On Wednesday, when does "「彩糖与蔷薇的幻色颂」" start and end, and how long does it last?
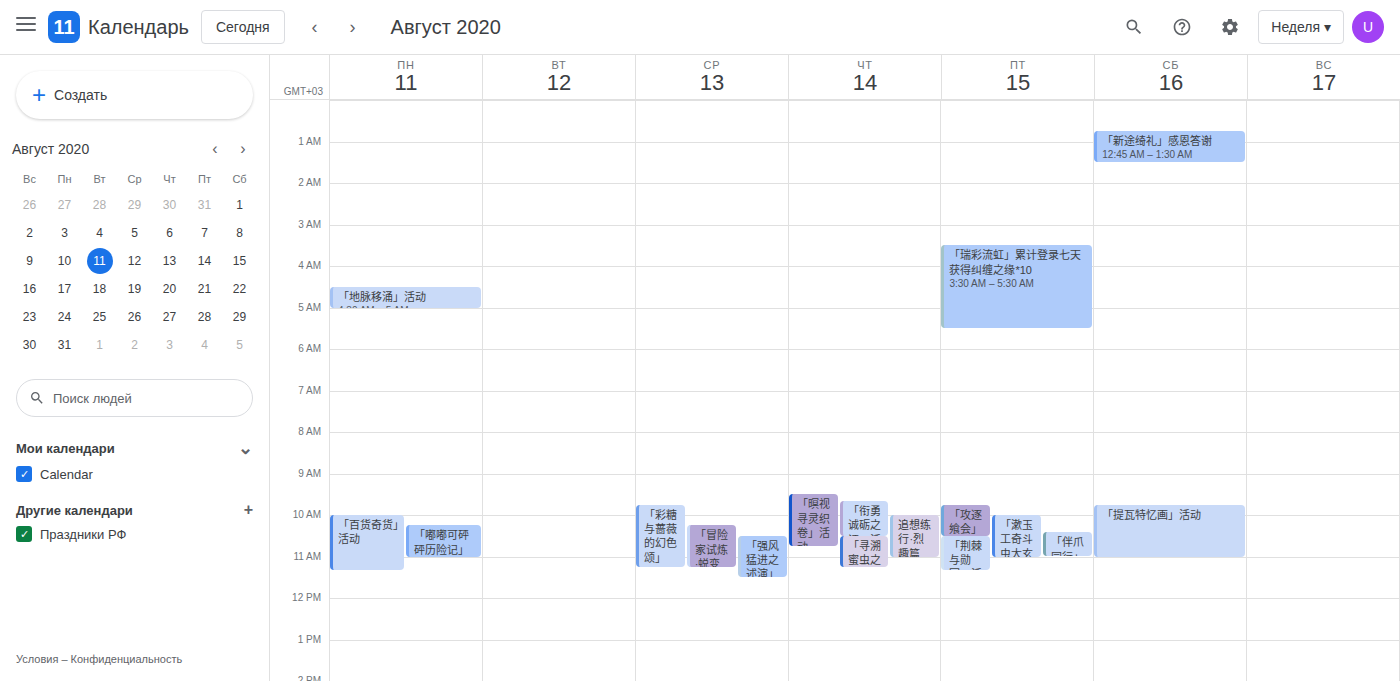
09:45 to 11:15, 1 hour 30 minutes